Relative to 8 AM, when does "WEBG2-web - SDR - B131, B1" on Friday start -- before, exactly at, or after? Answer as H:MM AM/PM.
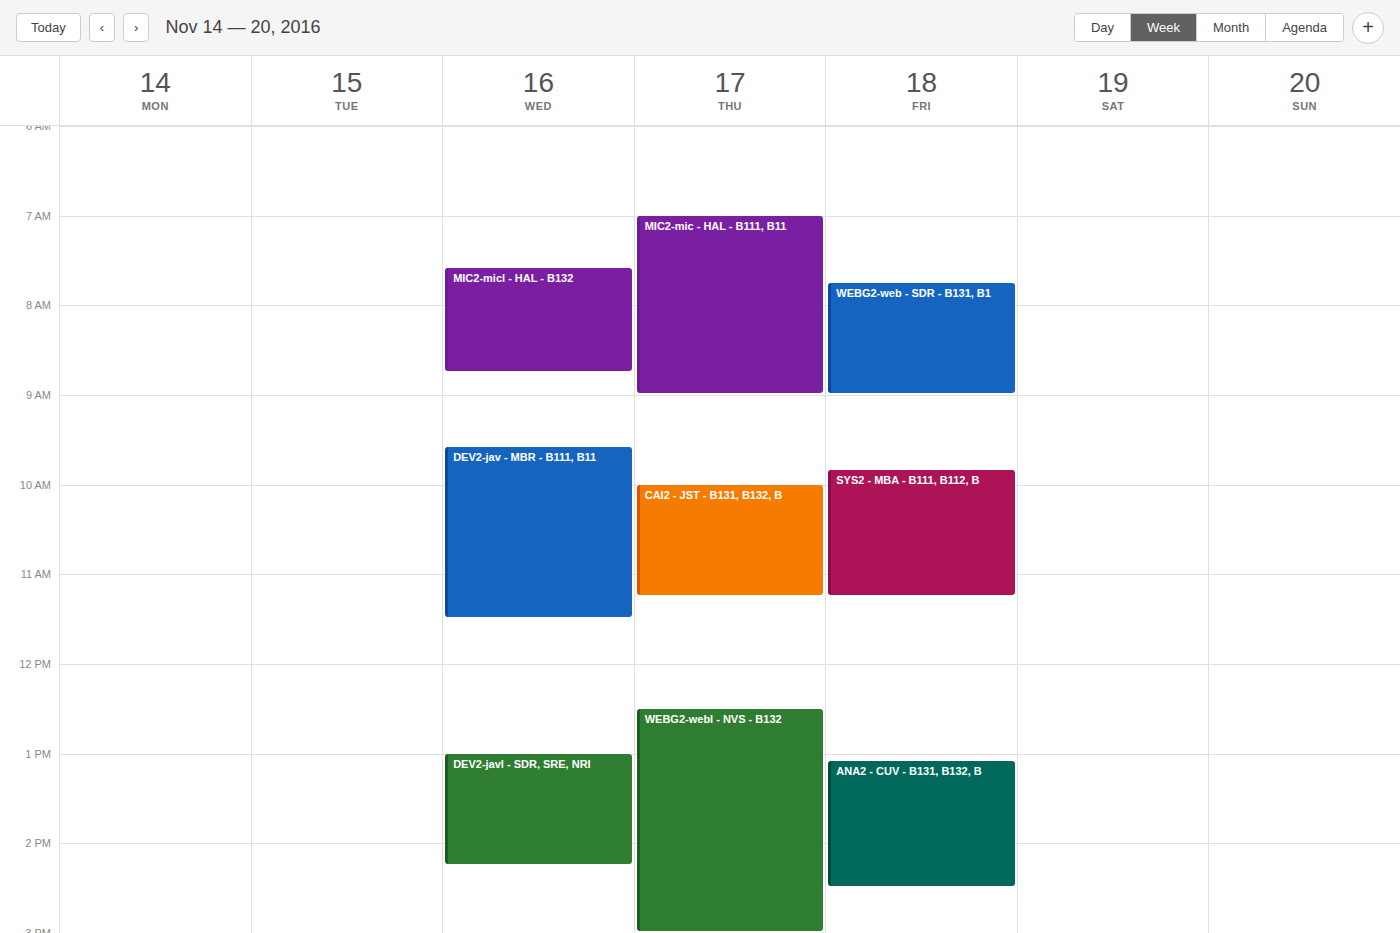
7:45 AM -- before 8 AM, 15 minutes above the 8 AM line.